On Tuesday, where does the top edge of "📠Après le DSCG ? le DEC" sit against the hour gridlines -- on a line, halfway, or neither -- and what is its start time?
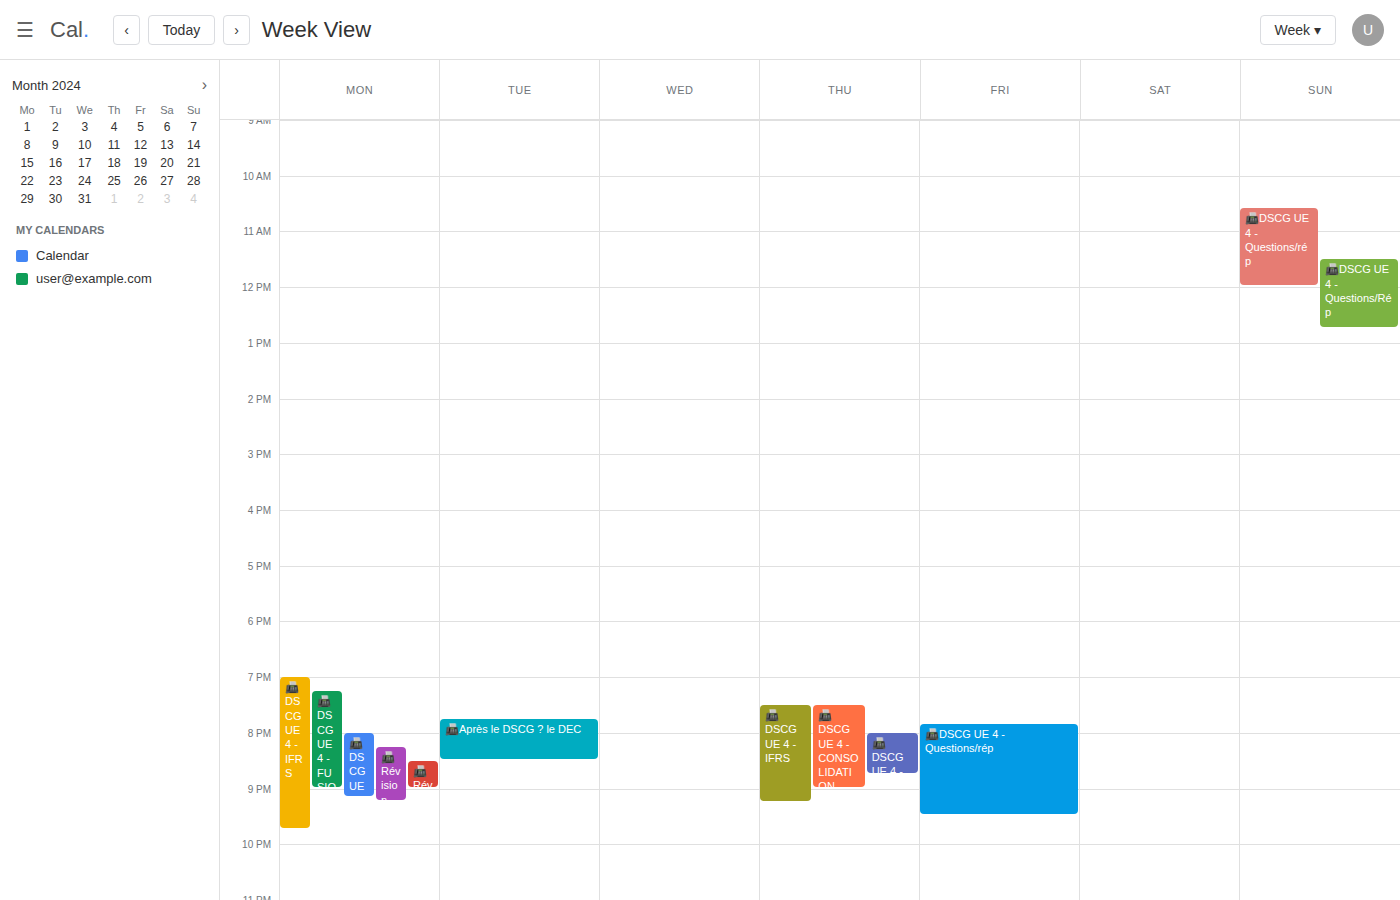
7:45 PM -- neither: three quarters of the way from the 7 PM line to the 8 PM line.